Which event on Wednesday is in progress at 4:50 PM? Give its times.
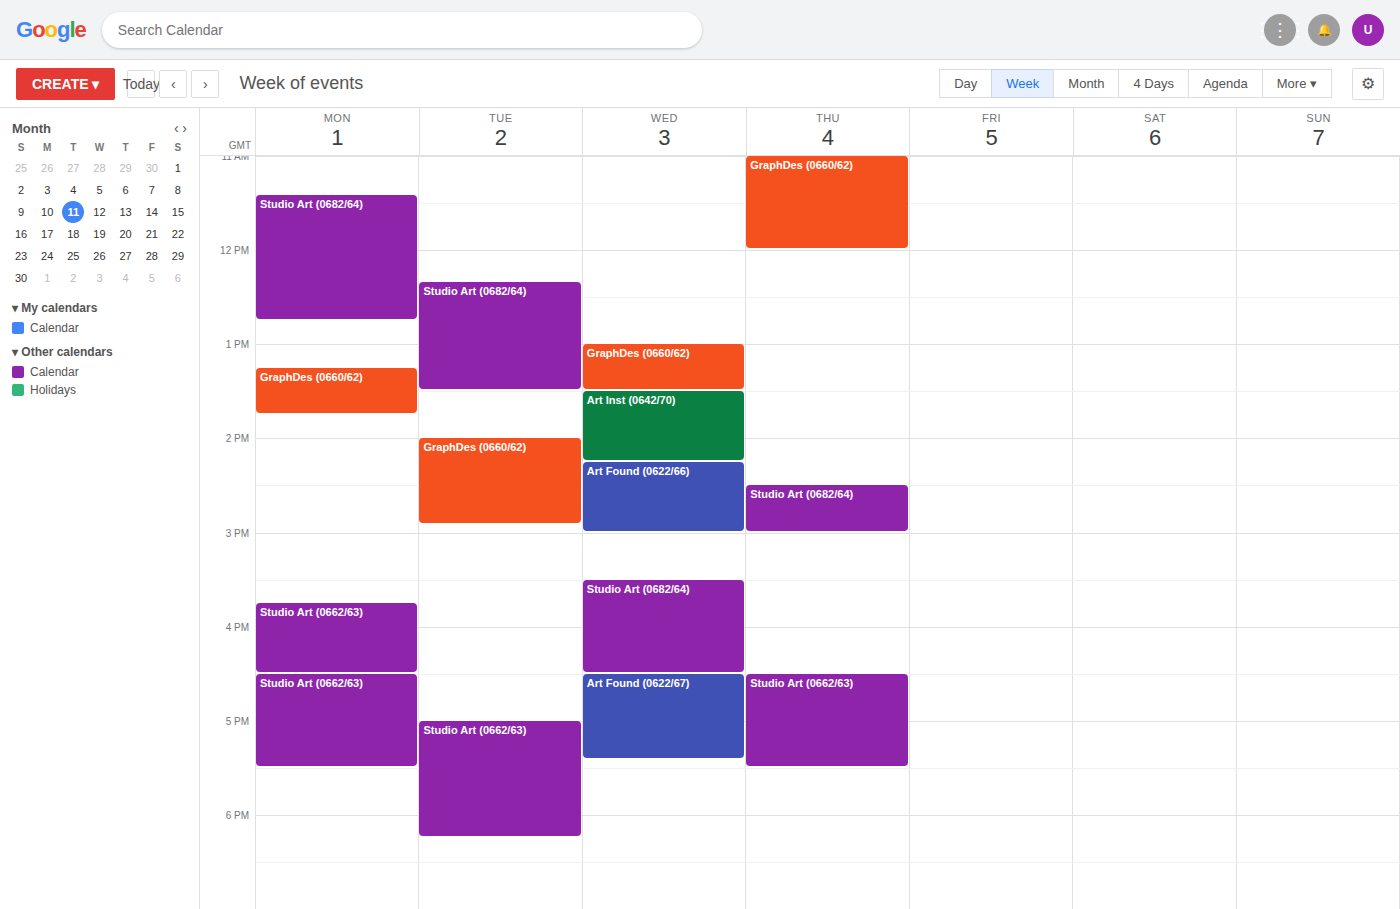
"Art Found (0622/67)", 4:30 PM to 5:25 PM